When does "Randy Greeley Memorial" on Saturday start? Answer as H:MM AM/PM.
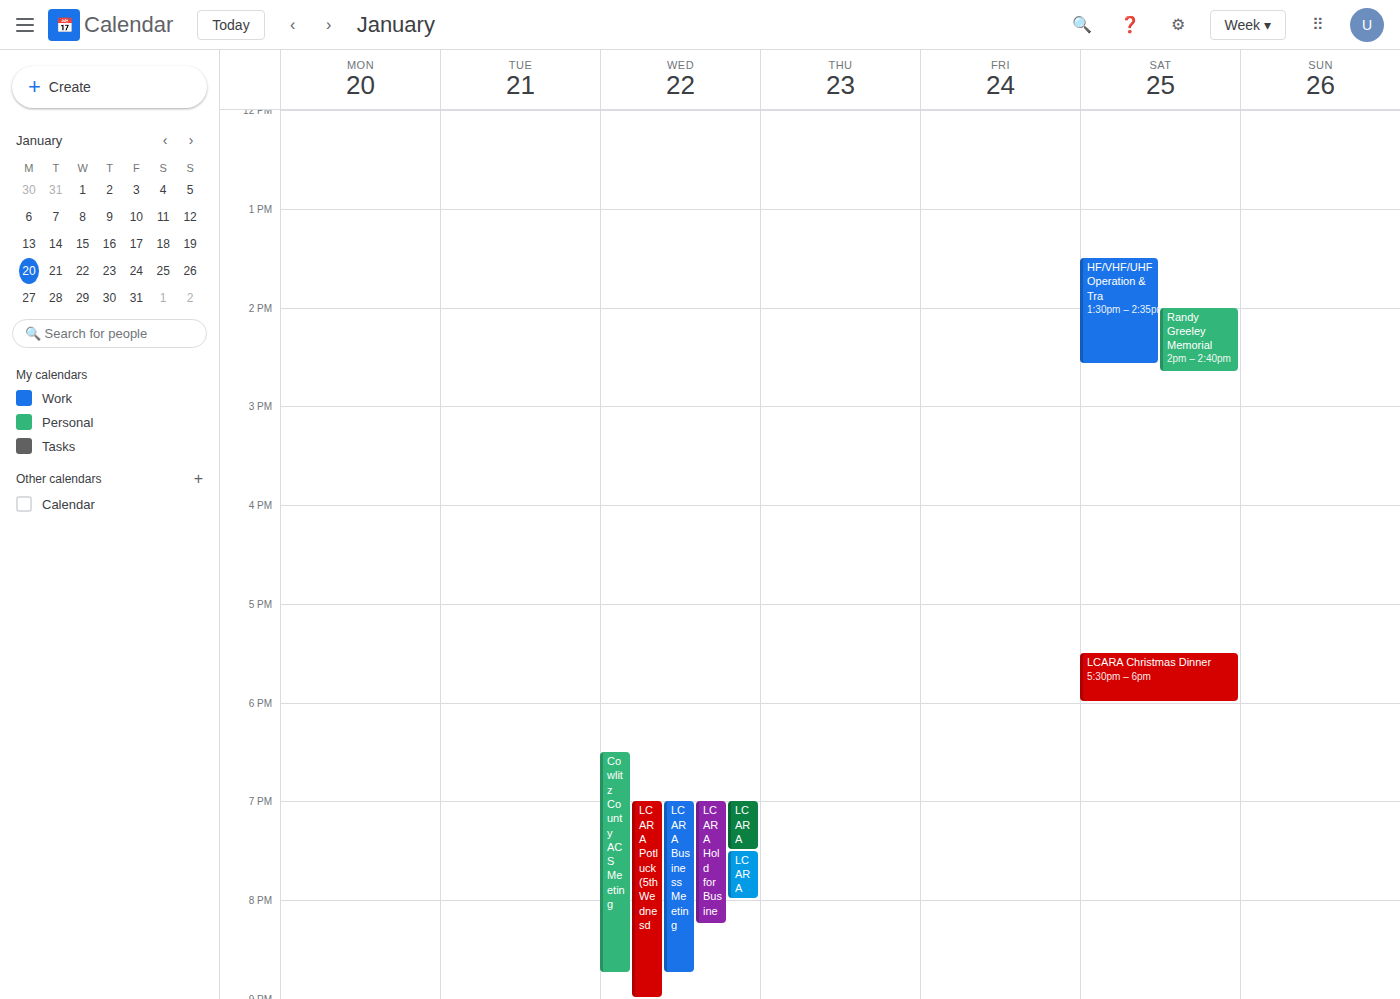
2:00 PM